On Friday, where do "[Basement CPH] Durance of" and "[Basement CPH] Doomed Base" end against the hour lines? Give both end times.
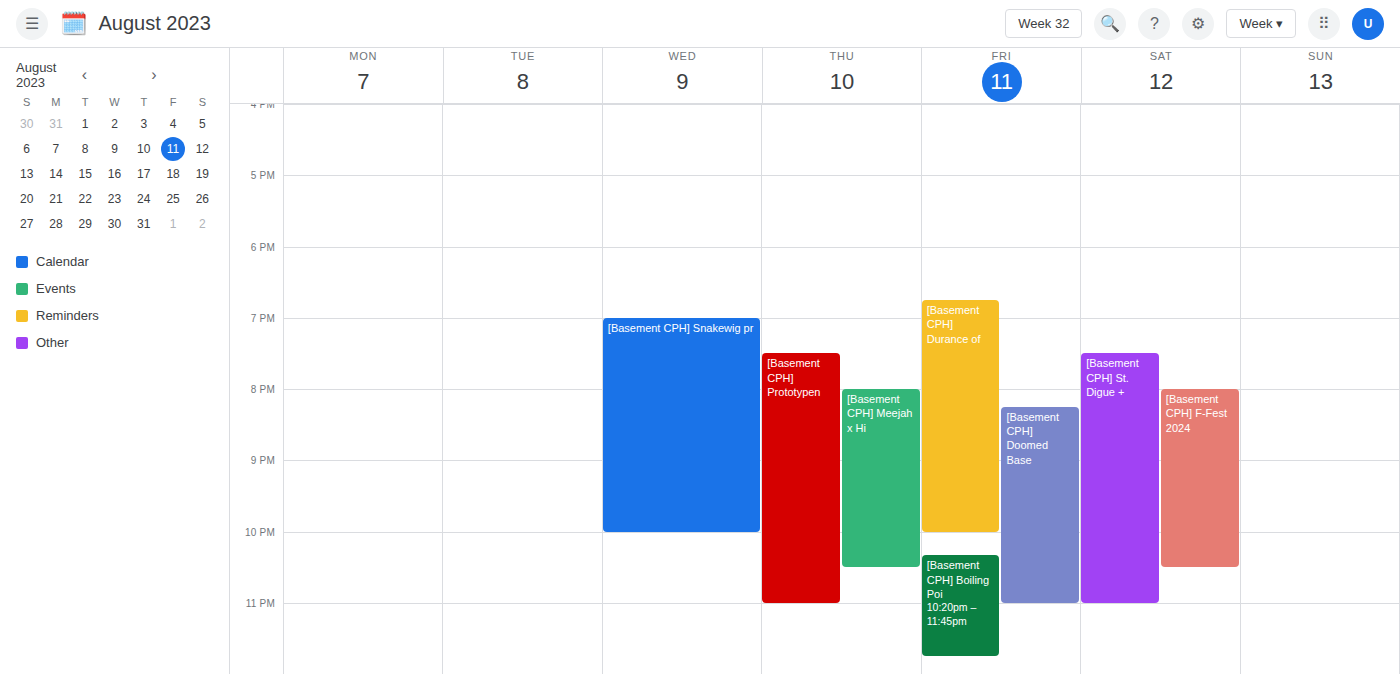
"[Basement CPH] Durance of": 10:00 PM, exactly on the 10 PM line. "[Basement CPH] Doomed Base": 11:00 PM, exactly on the 11 PM line.